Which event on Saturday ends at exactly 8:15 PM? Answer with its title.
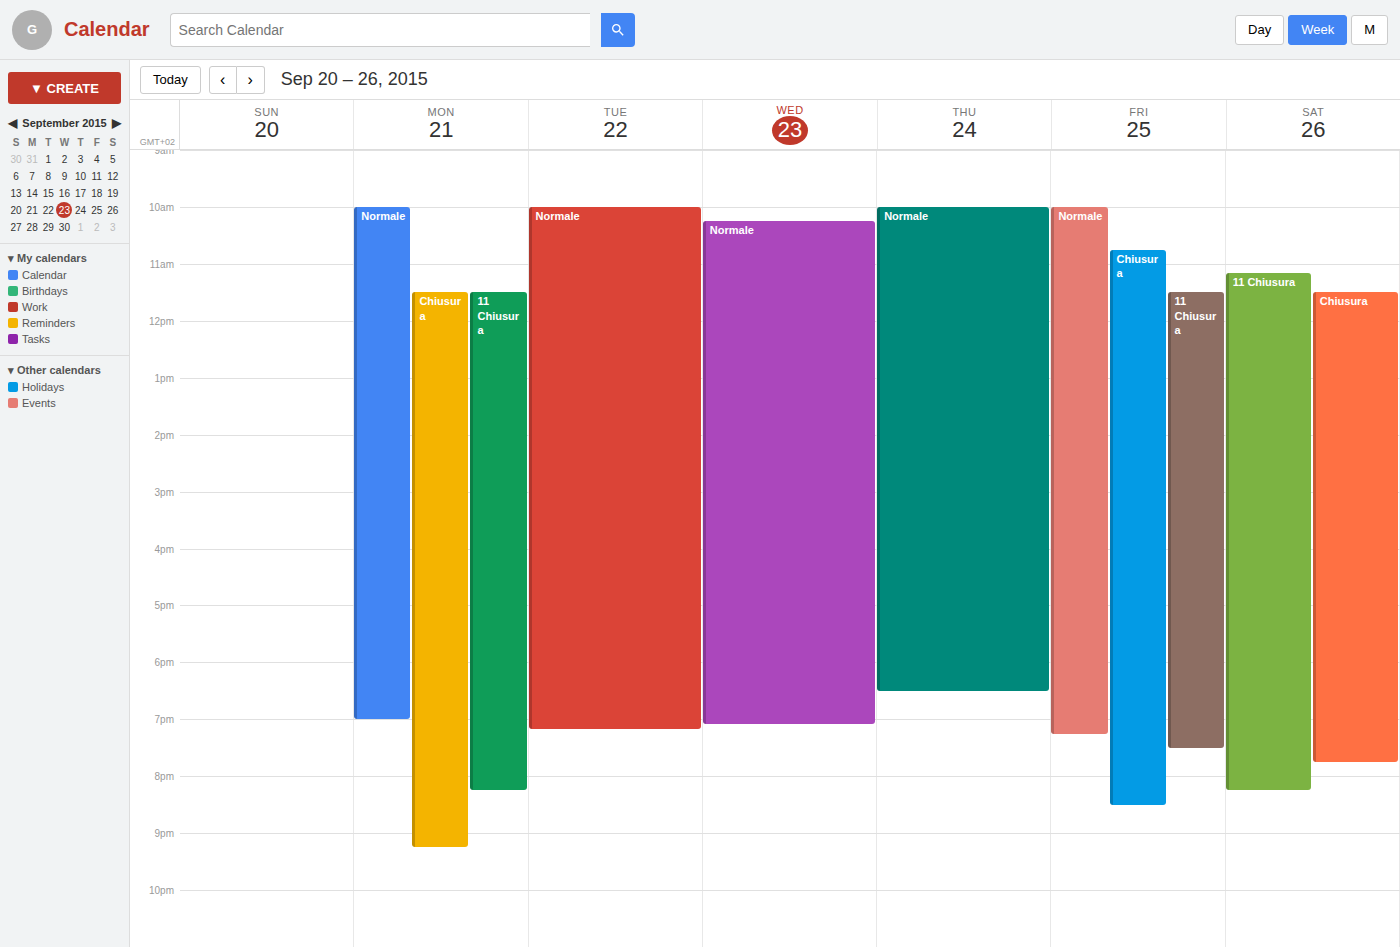
"11 Chiusura"